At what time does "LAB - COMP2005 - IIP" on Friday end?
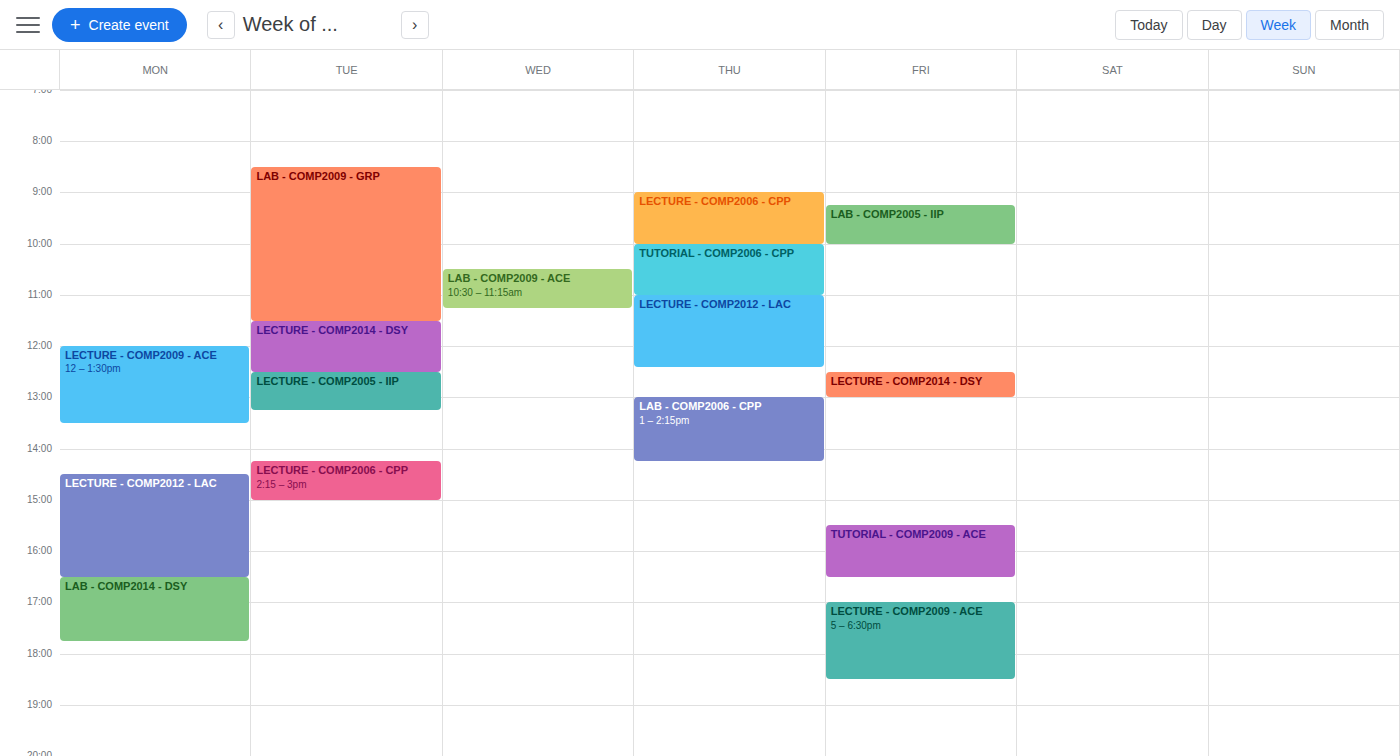
10:00 AM